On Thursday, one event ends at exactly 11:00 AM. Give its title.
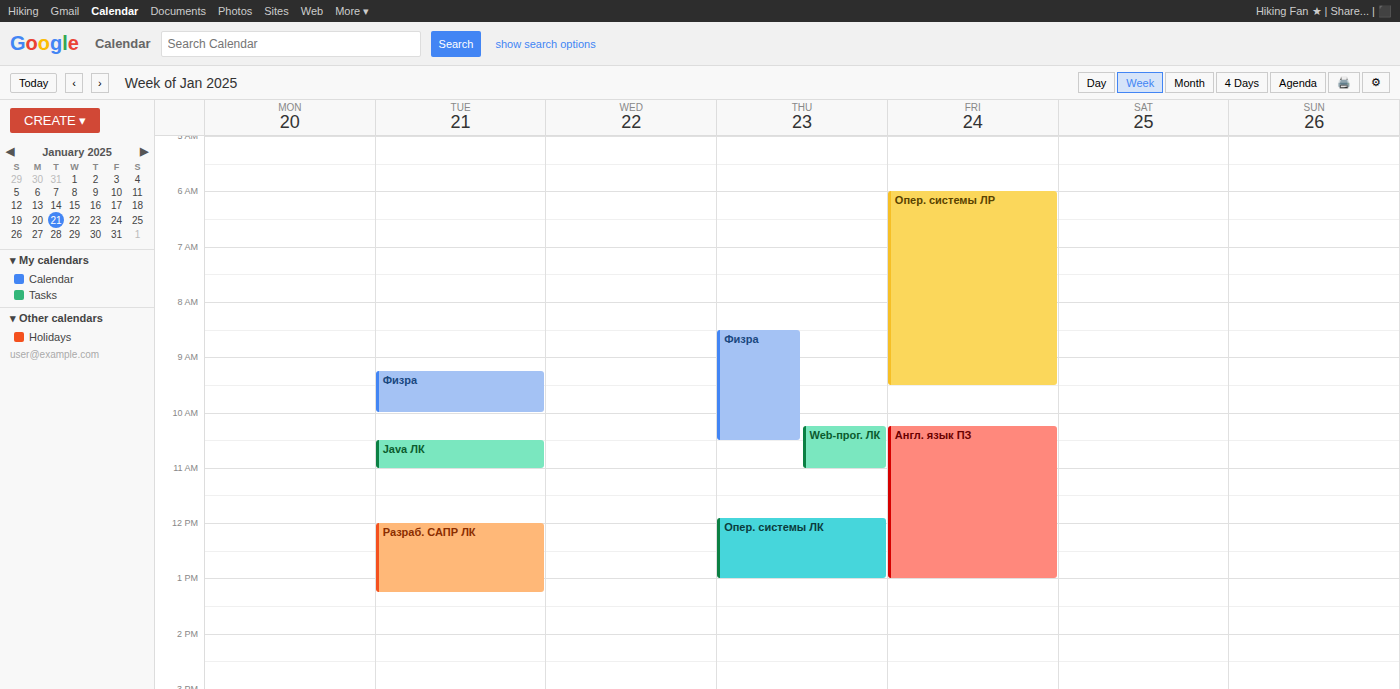
"Web-прог. ЛК"